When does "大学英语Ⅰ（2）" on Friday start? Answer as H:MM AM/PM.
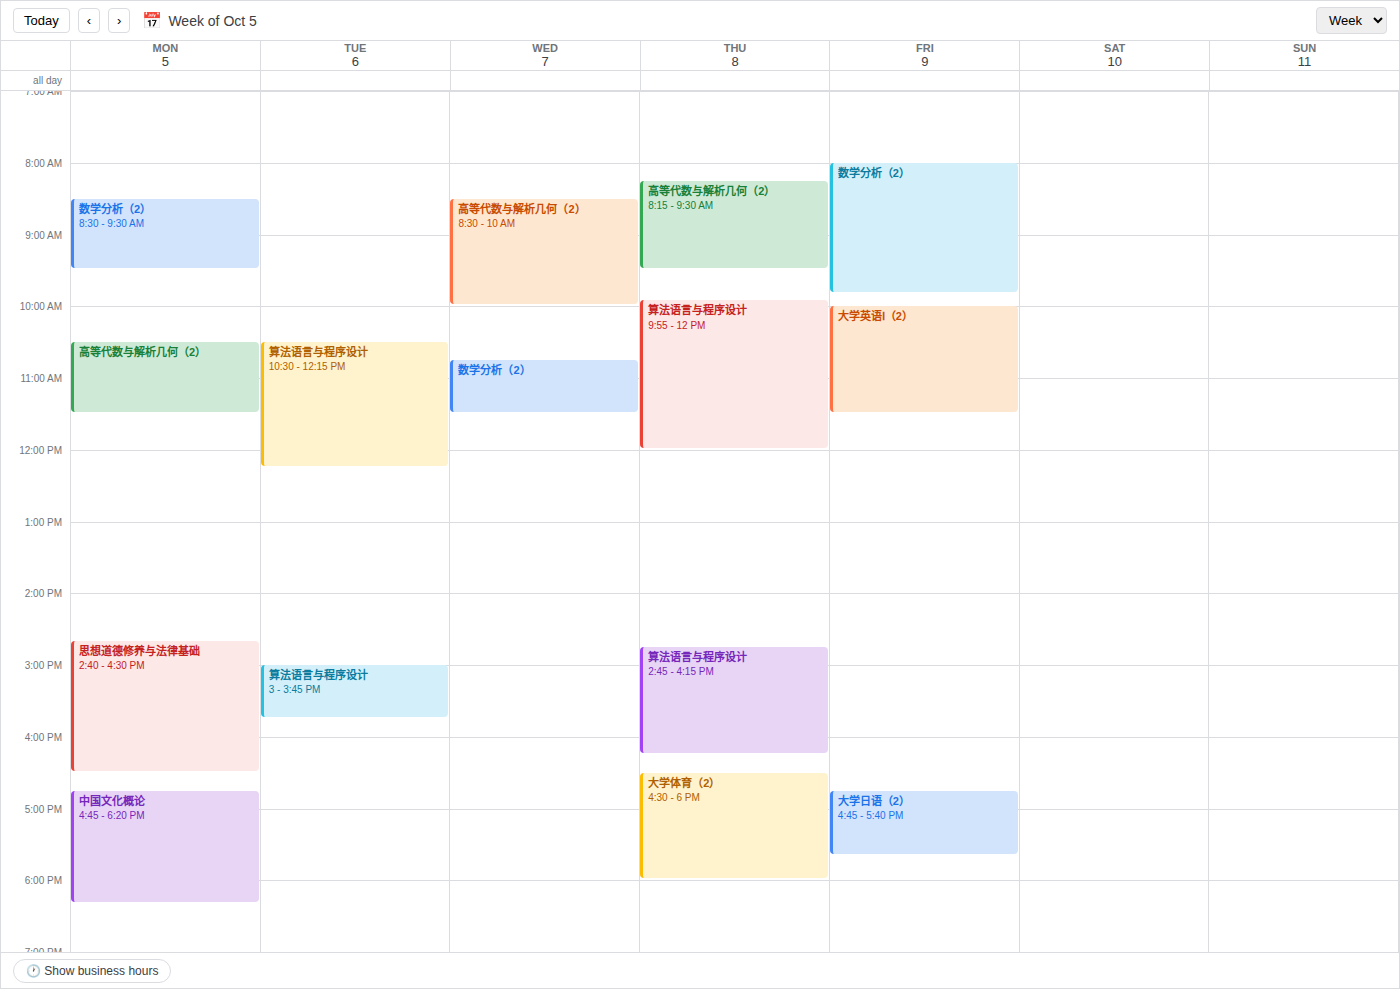
10:00 AM